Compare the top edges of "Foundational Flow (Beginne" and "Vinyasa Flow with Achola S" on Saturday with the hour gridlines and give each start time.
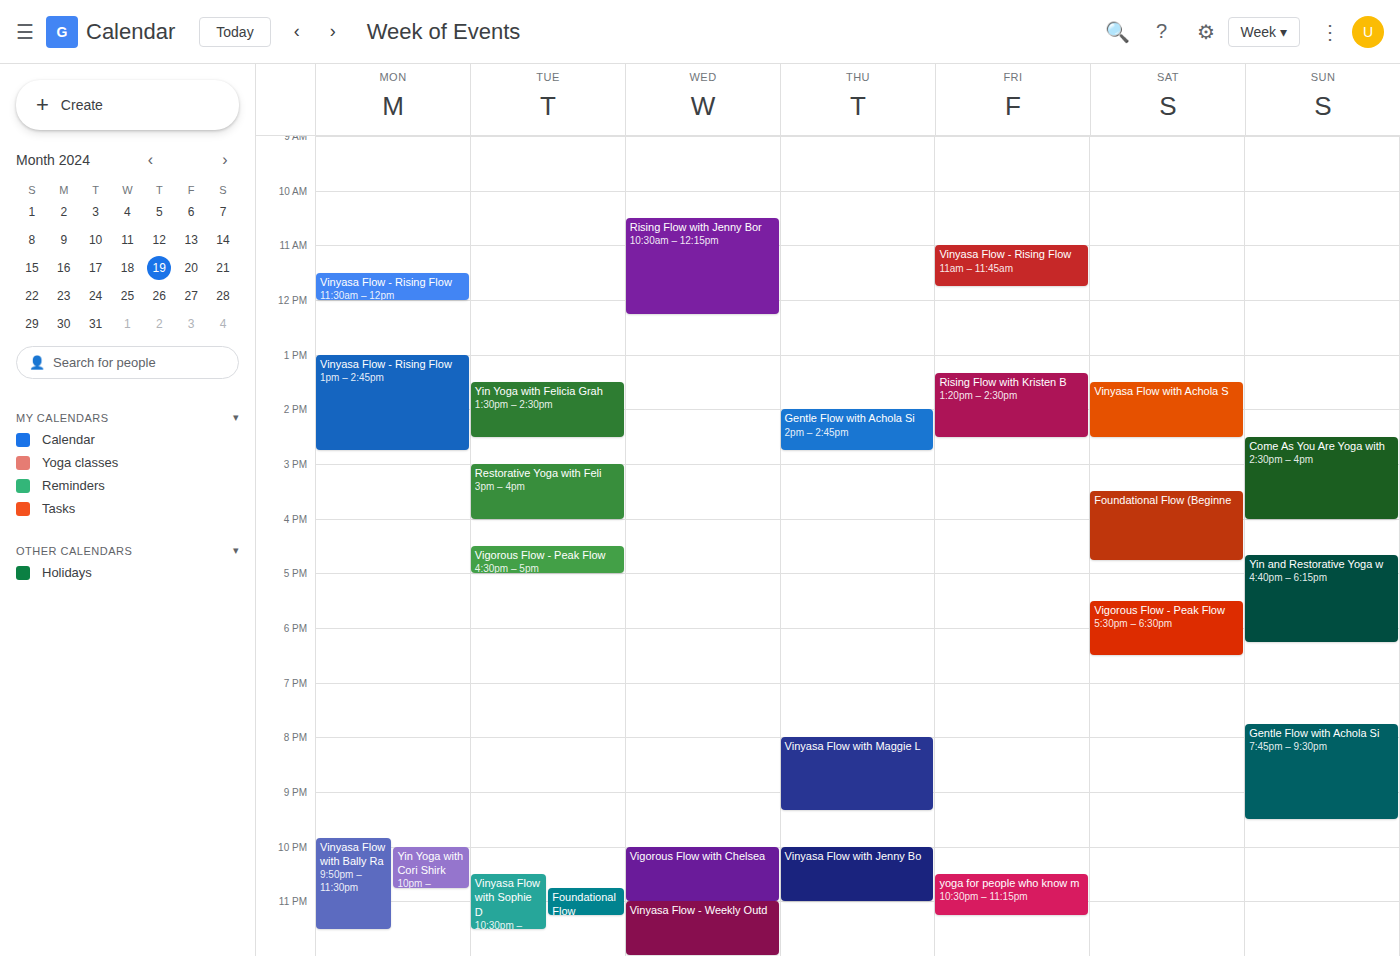
"Foundational Flow (Beginne": 3:30 PM, halfway between the 3 PM and 4 PM lines. "Vinyasa Flow with Achola S": 1:30 PM, halfway between the 1 PM and 2 PM lines.